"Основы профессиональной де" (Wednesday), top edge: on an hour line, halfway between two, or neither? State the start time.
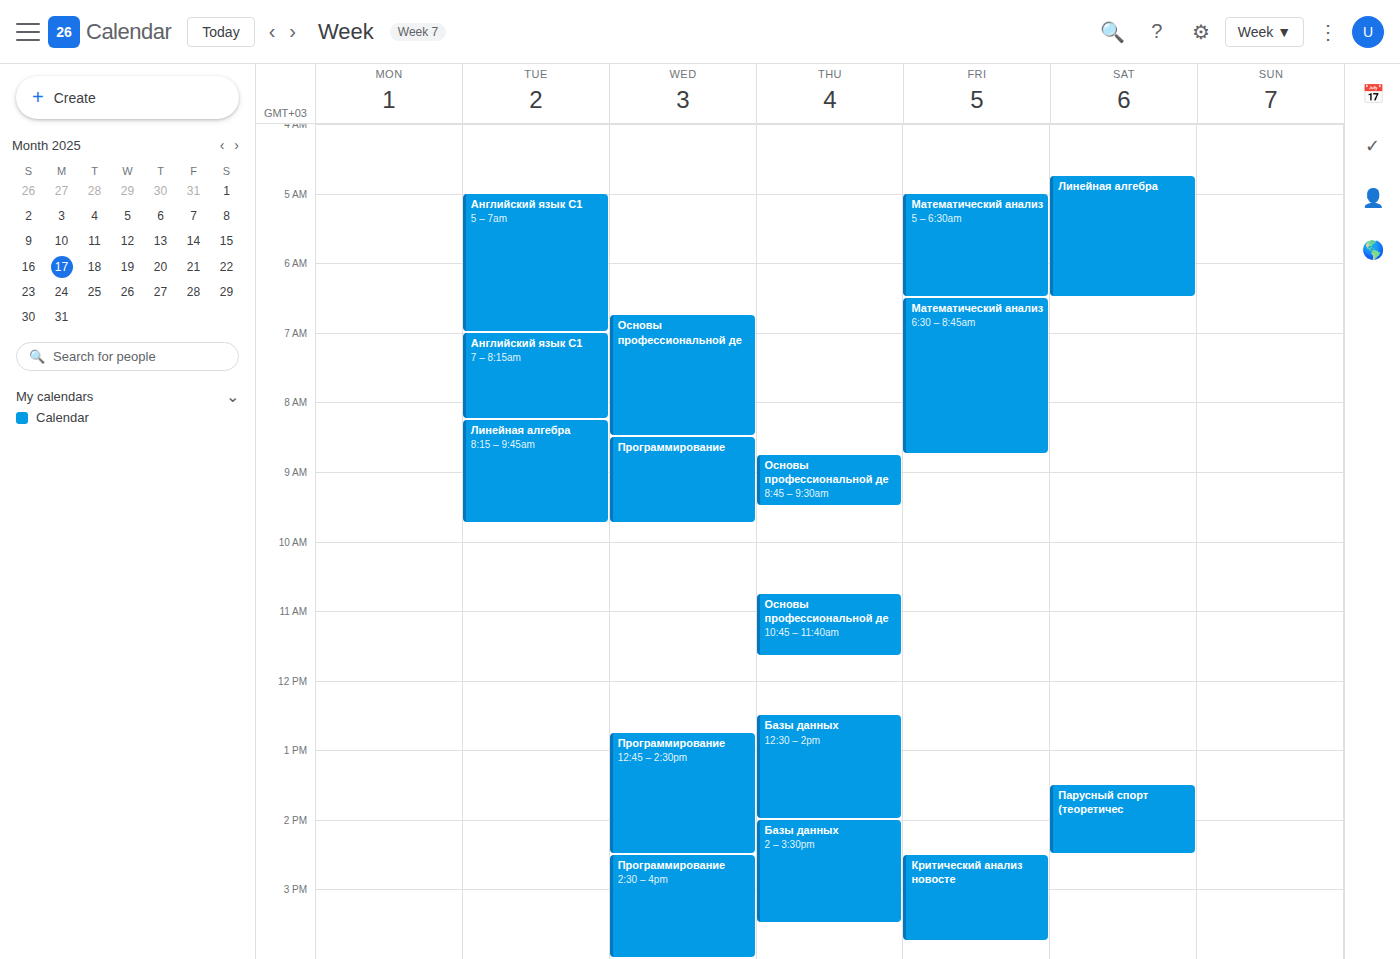
6:45 AM -- neither: three quarters of the way from the 6 AM line to the 7 AM line.